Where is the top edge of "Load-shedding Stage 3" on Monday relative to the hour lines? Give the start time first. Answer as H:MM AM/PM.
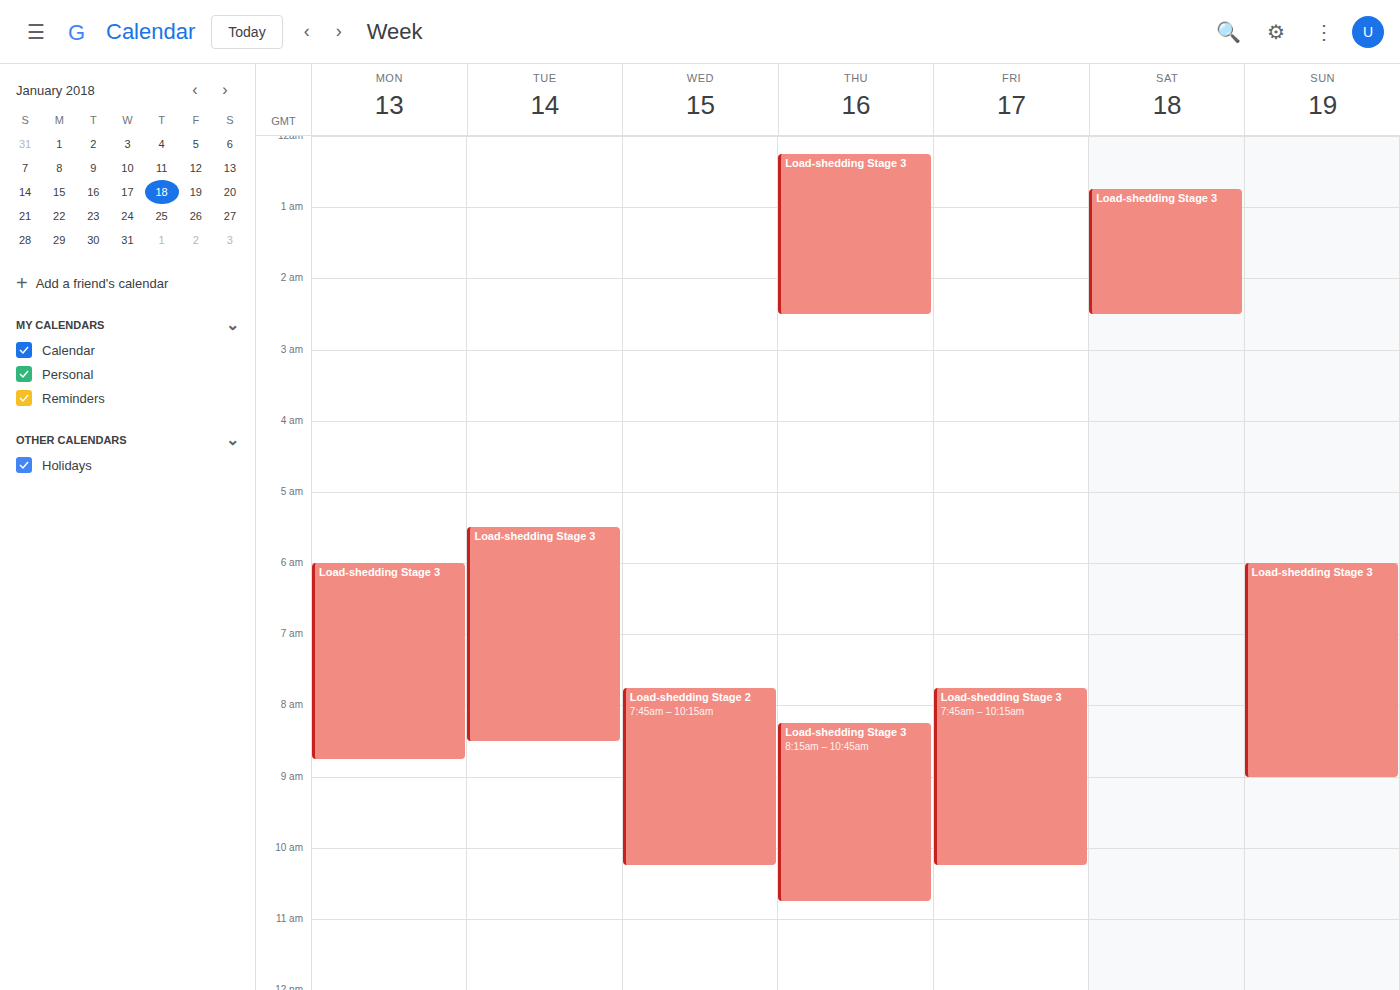
6:00 AM -- exactly on the 6 AM line.